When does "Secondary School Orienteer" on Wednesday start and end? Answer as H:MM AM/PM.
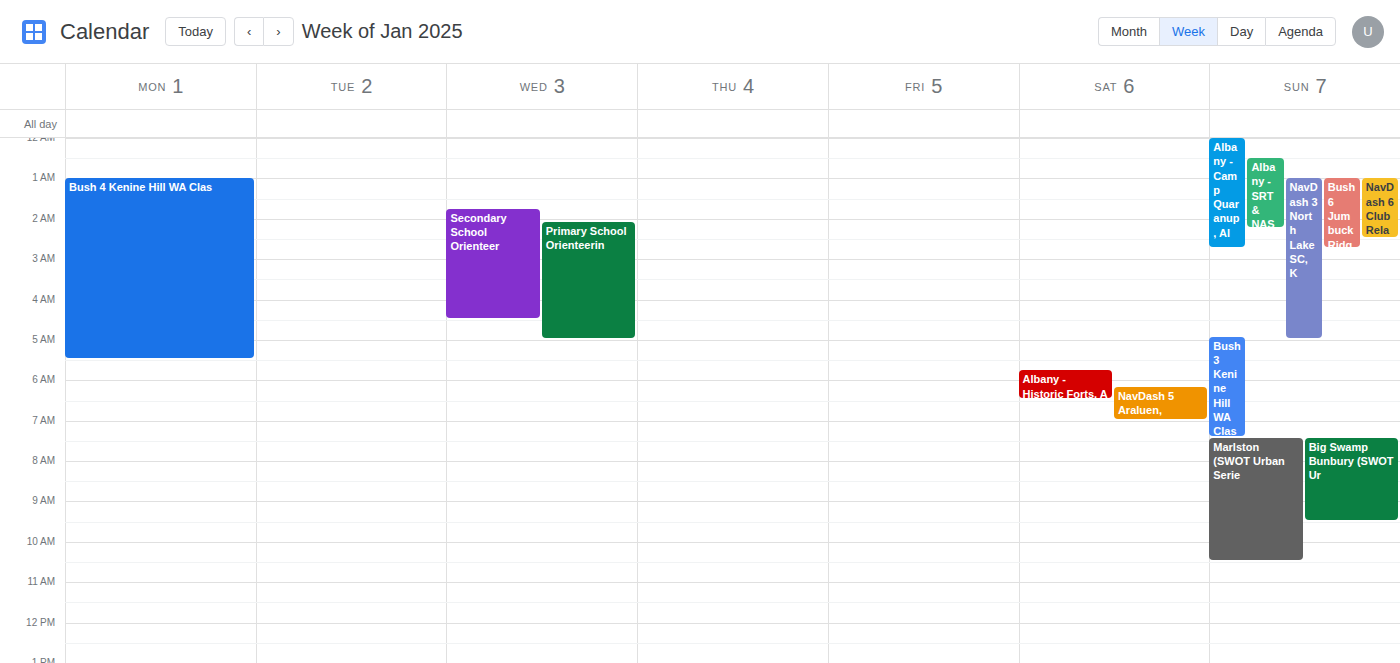
1:45 AM to 4:30 AM